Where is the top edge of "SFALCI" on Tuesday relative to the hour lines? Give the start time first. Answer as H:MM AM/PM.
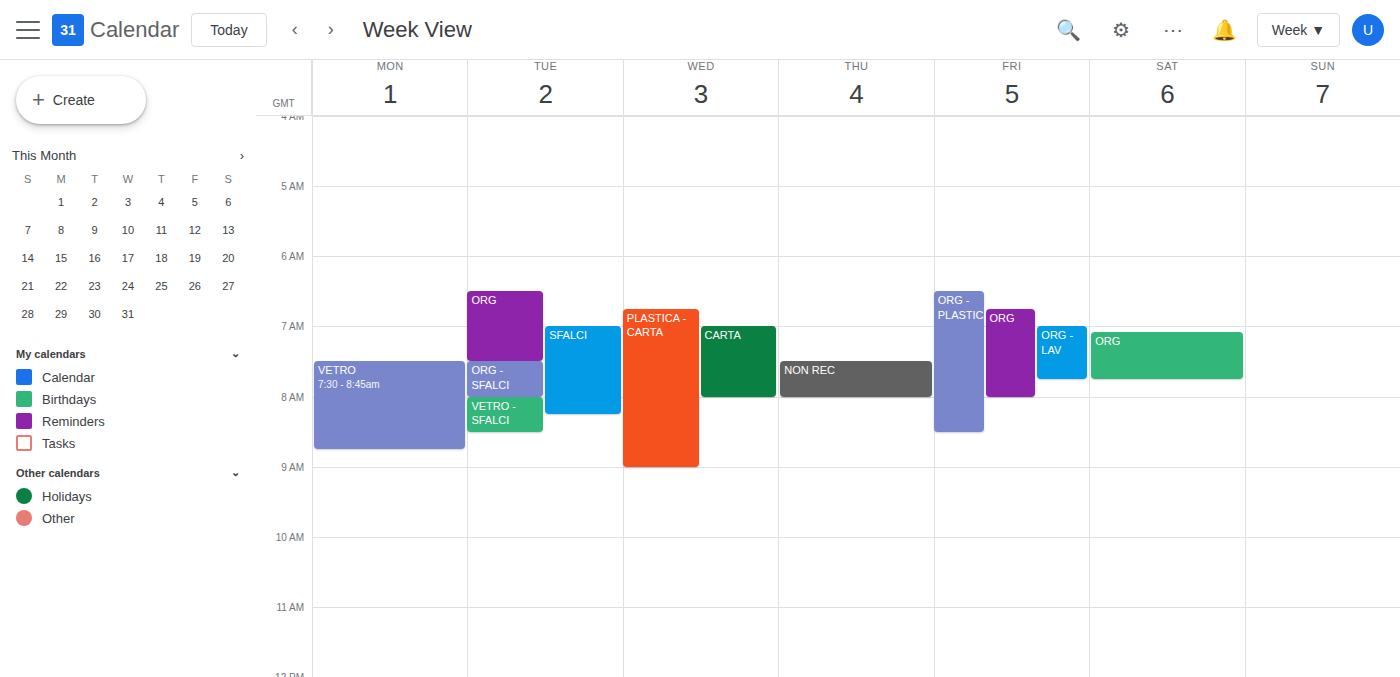
7:00 AM -- exactly on the 7 AM line.